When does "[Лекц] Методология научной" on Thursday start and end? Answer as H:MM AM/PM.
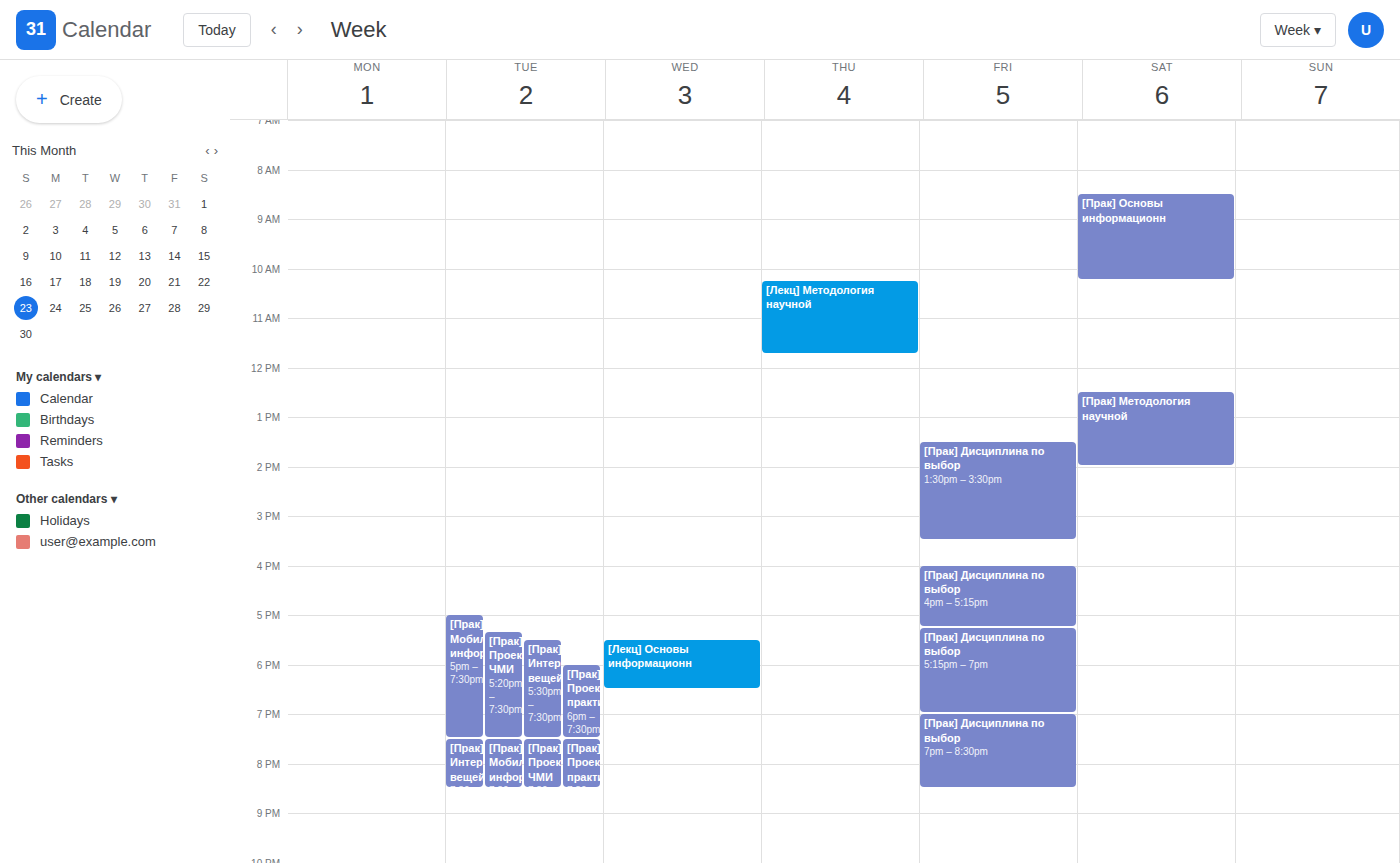
10:15 AM to 11:45 AM